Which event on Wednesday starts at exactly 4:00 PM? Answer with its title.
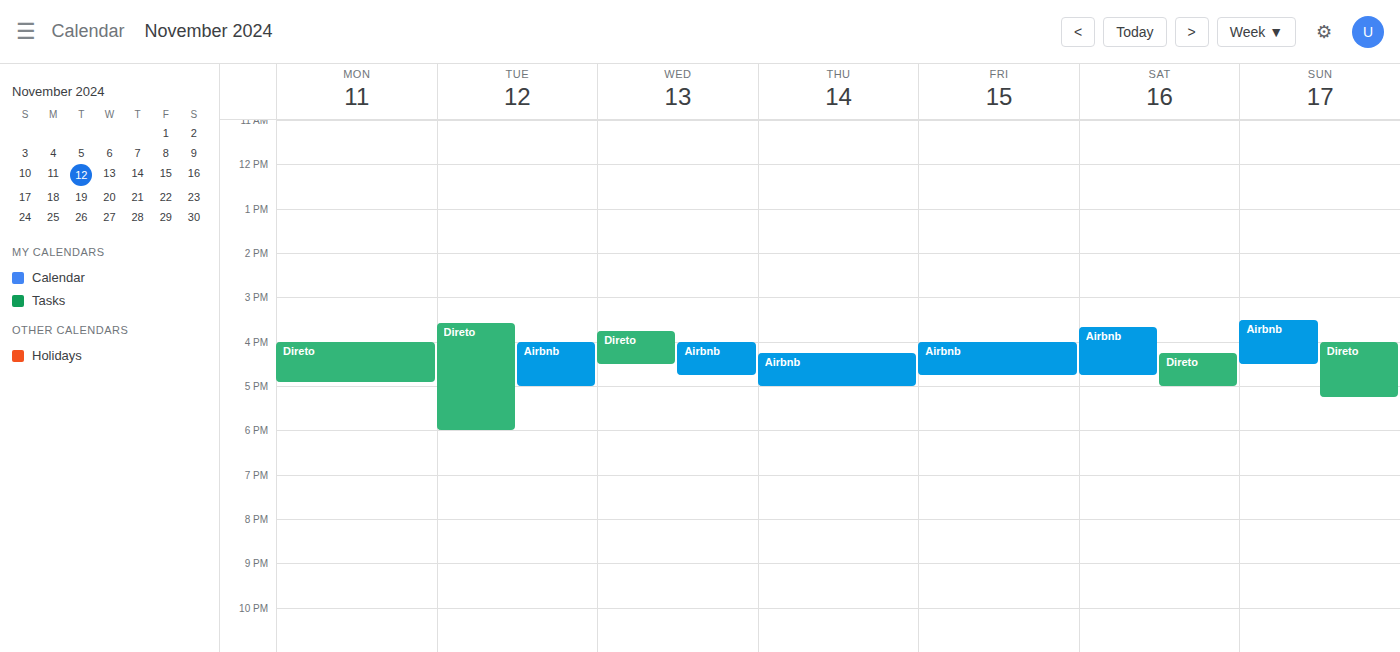
"Airbnb"